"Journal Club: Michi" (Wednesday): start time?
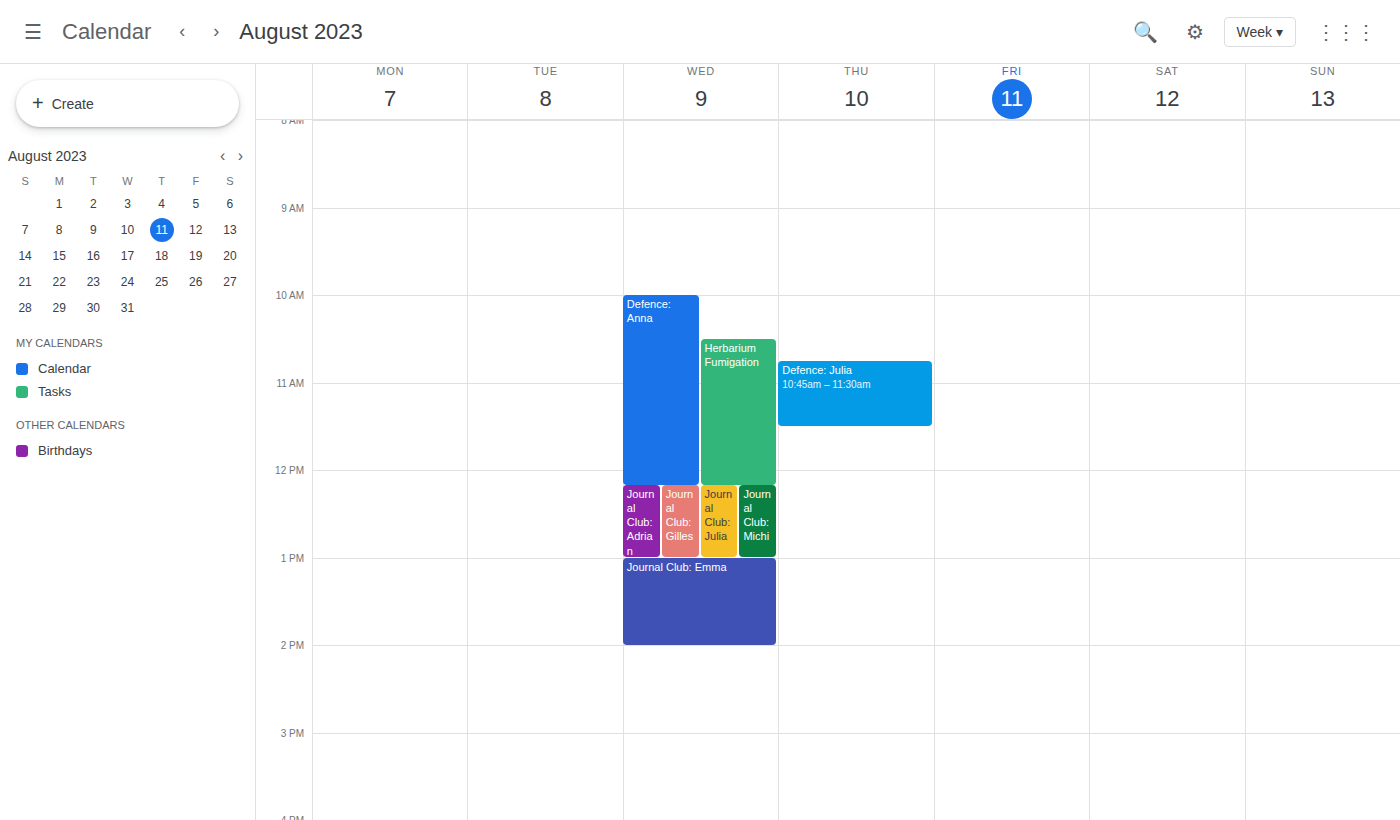
12:10 PM